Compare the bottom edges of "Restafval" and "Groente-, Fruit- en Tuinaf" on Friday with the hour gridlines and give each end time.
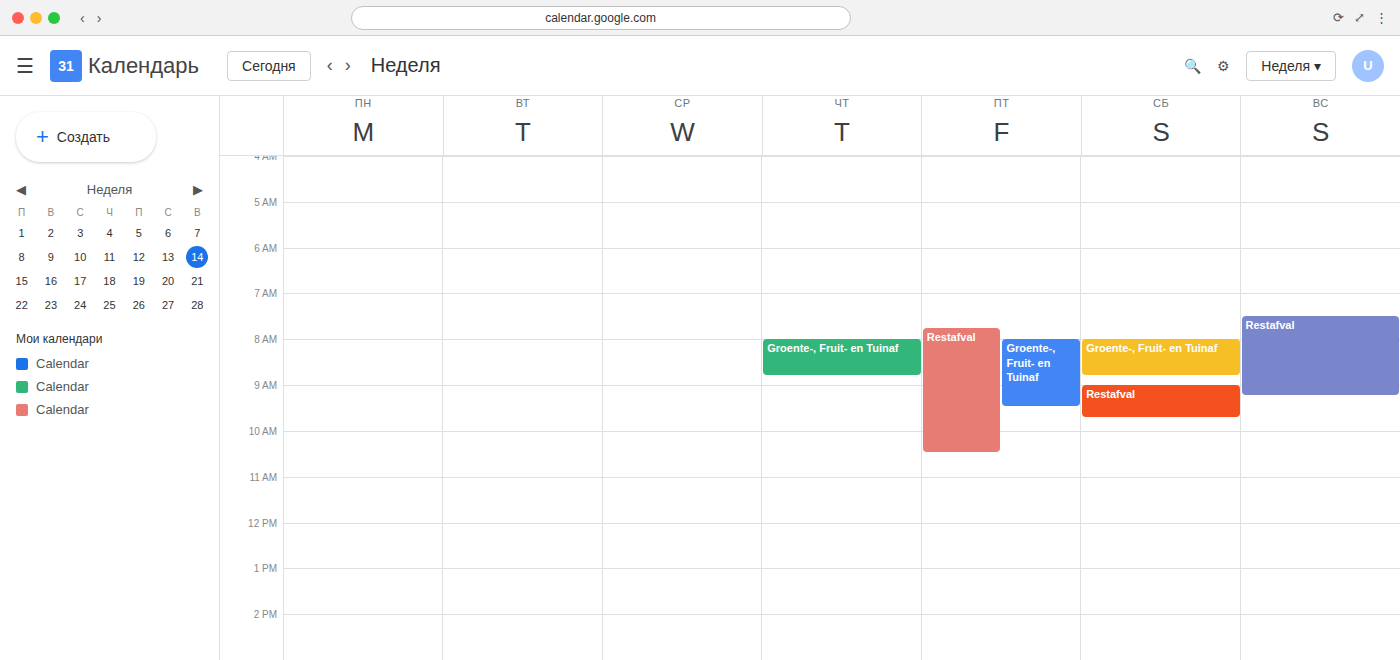
"Restafval": 10:30, halfway between the 10:00 and 11:00 lines. "Groente-, Fruit- en Tuinaf": 09:30, halfway between the 09:00 and 10:00 lines.